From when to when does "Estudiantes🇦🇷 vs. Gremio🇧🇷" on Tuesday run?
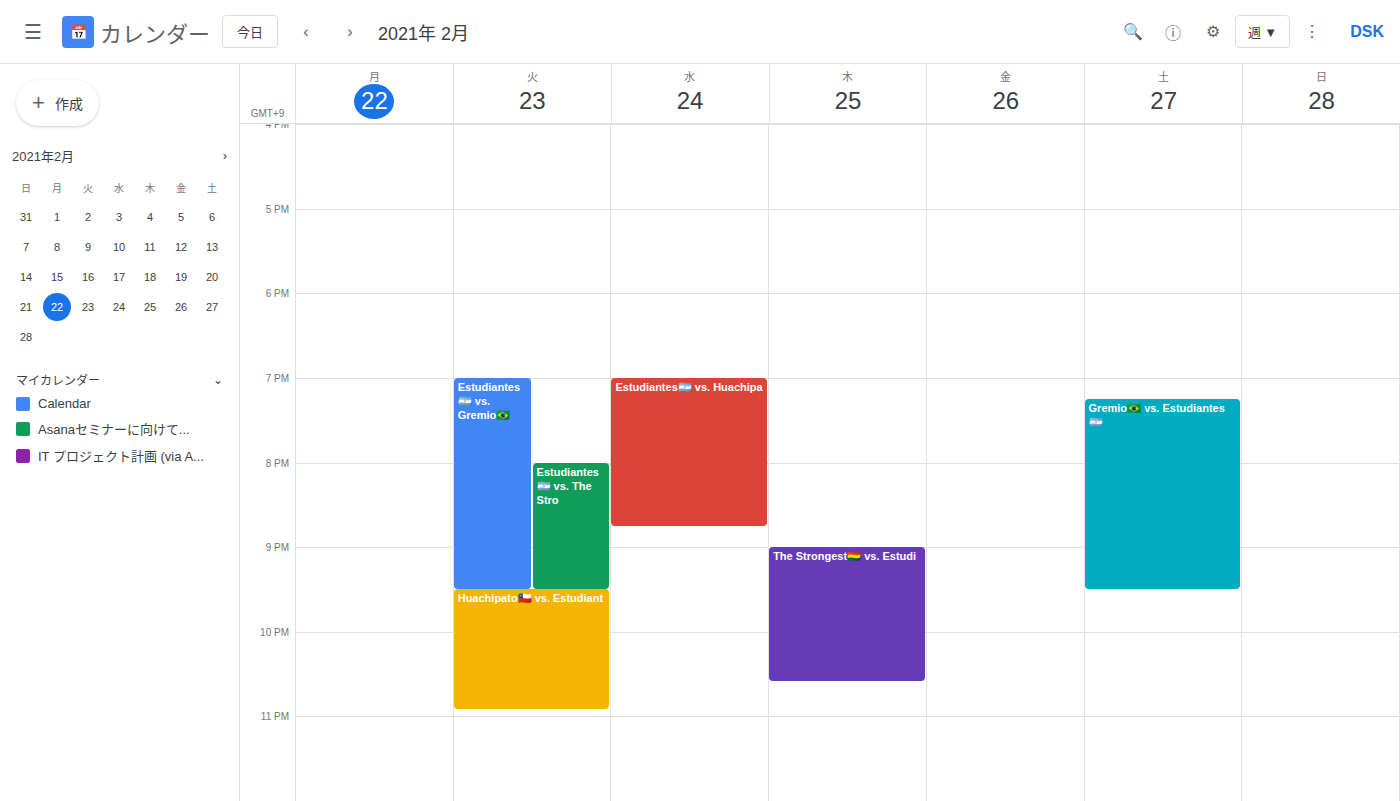
7:00 PM to 9:30 PM